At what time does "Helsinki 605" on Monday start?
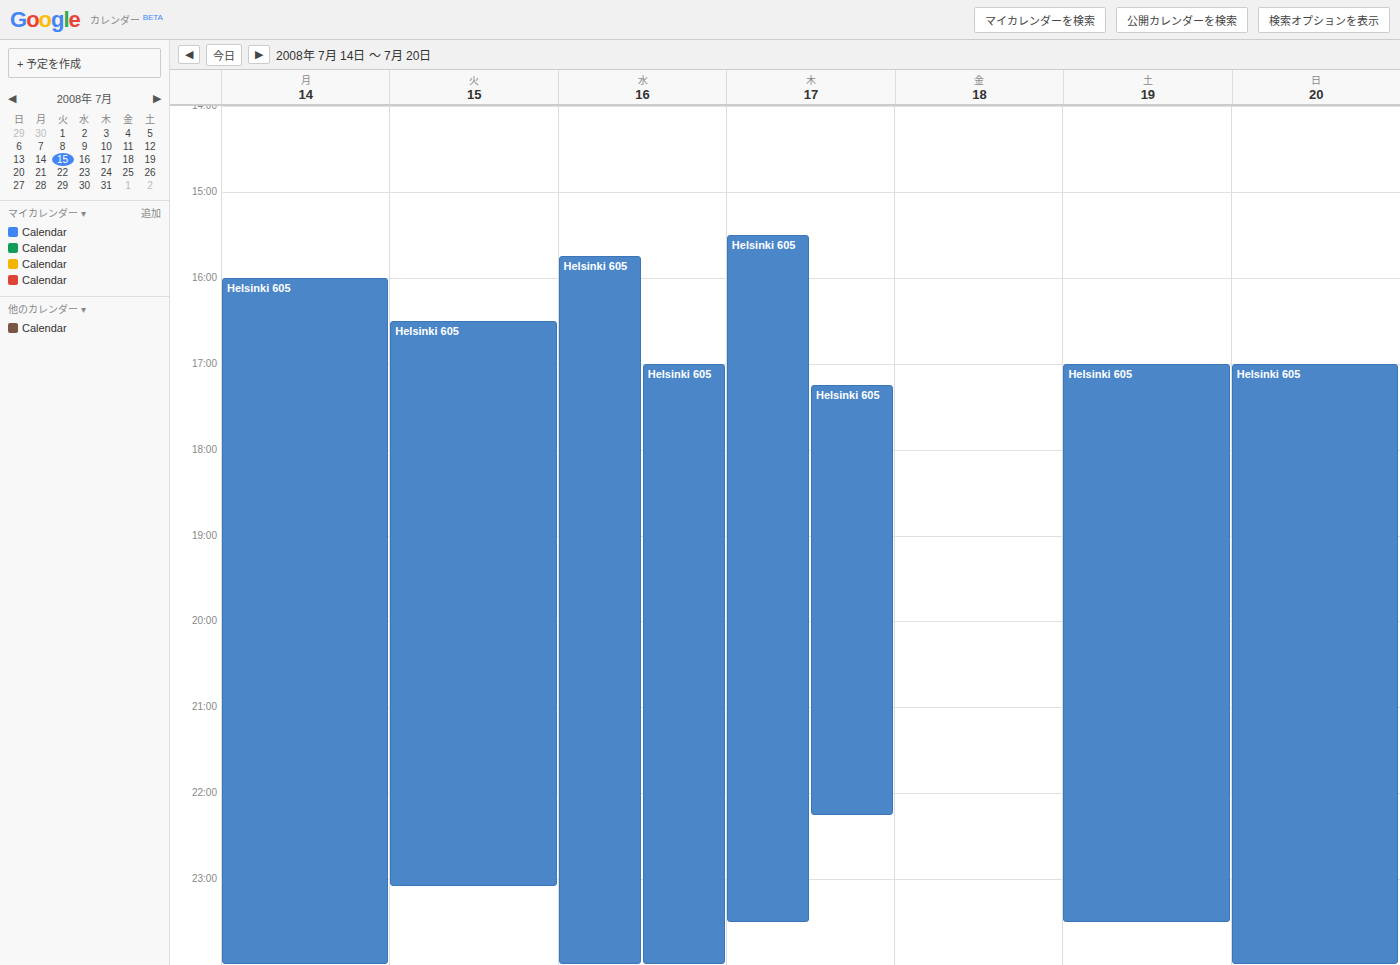
4:00 PM